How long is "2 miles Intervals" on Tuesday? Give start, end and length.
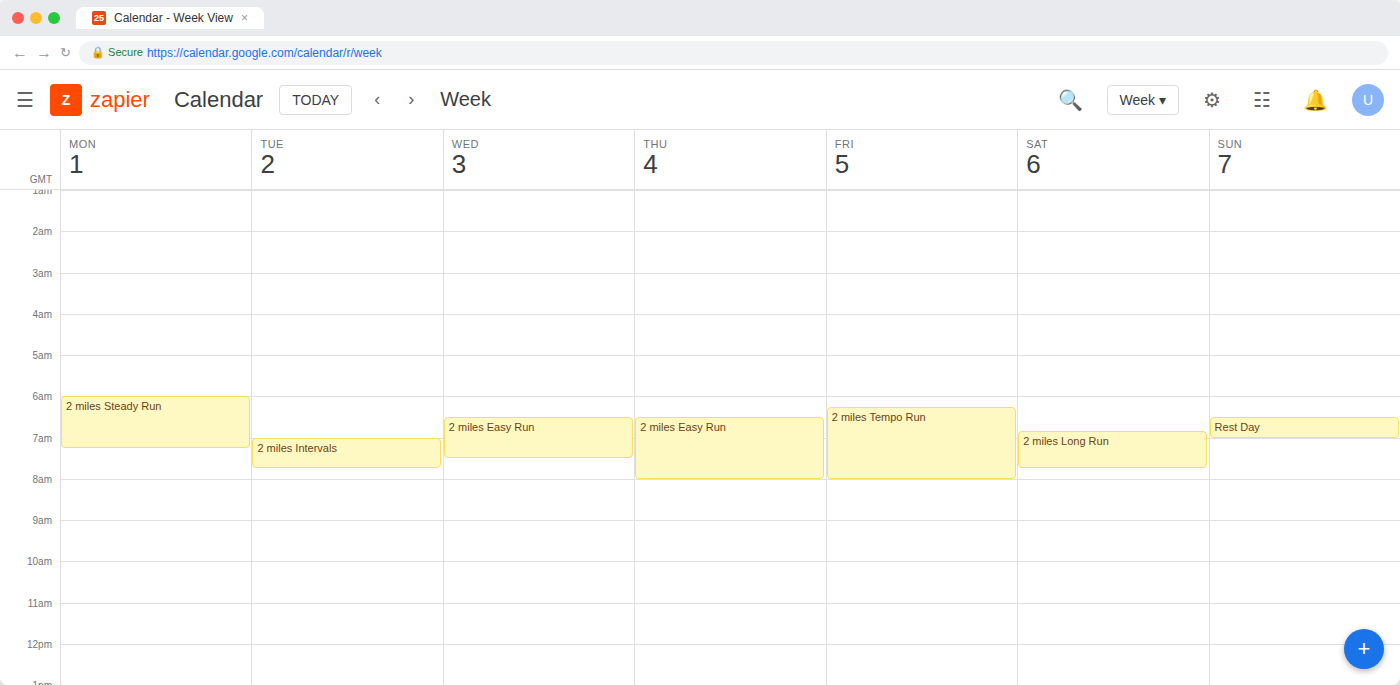
7:00 AM to 7:45 AM, 45 minutes